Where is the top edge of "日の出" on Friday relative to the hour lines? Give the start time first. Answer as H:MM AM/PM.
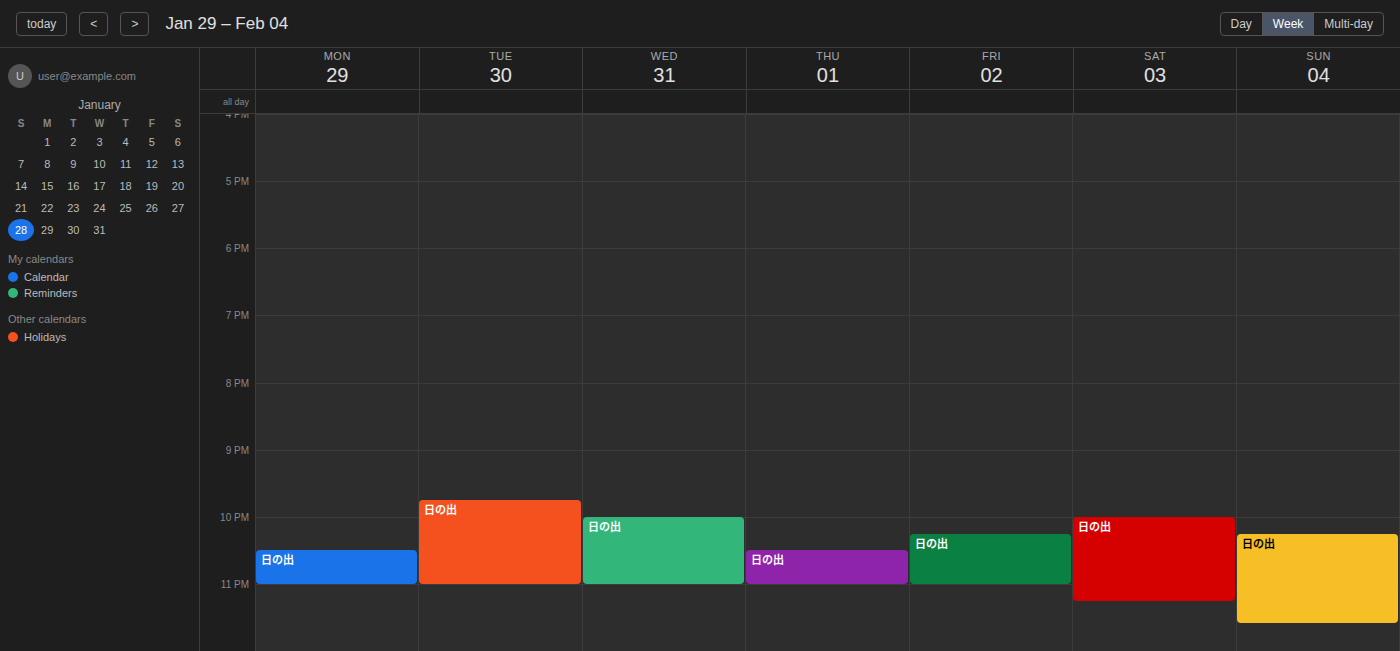
10:15 PM -- neither: a quarter of the way from the 10 PM line to the 11 PM line.